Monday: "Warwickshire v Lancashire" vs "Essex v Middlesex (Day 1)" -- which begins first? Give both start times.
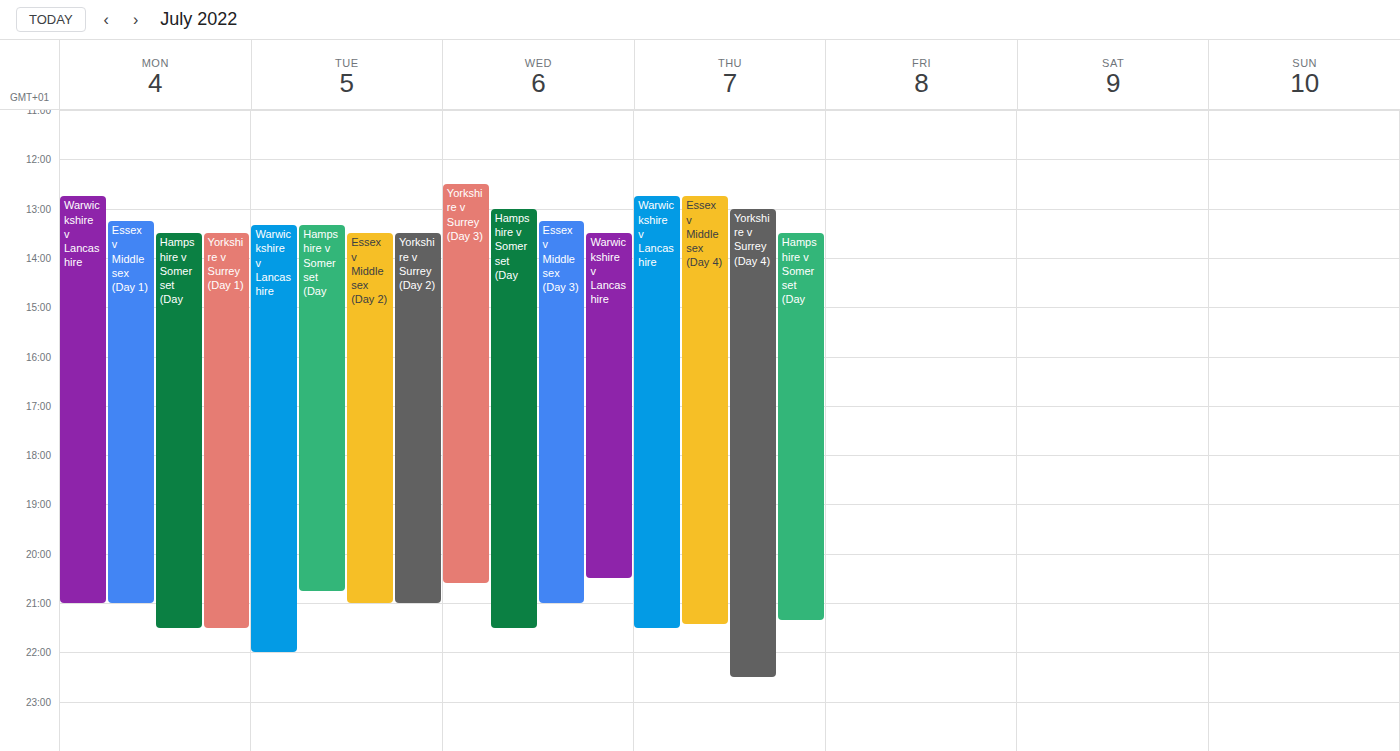
"Warwickshire v Lancashire" 12:45 PM; "Essex v Middlesex (Day 1)" 1:15 PM.